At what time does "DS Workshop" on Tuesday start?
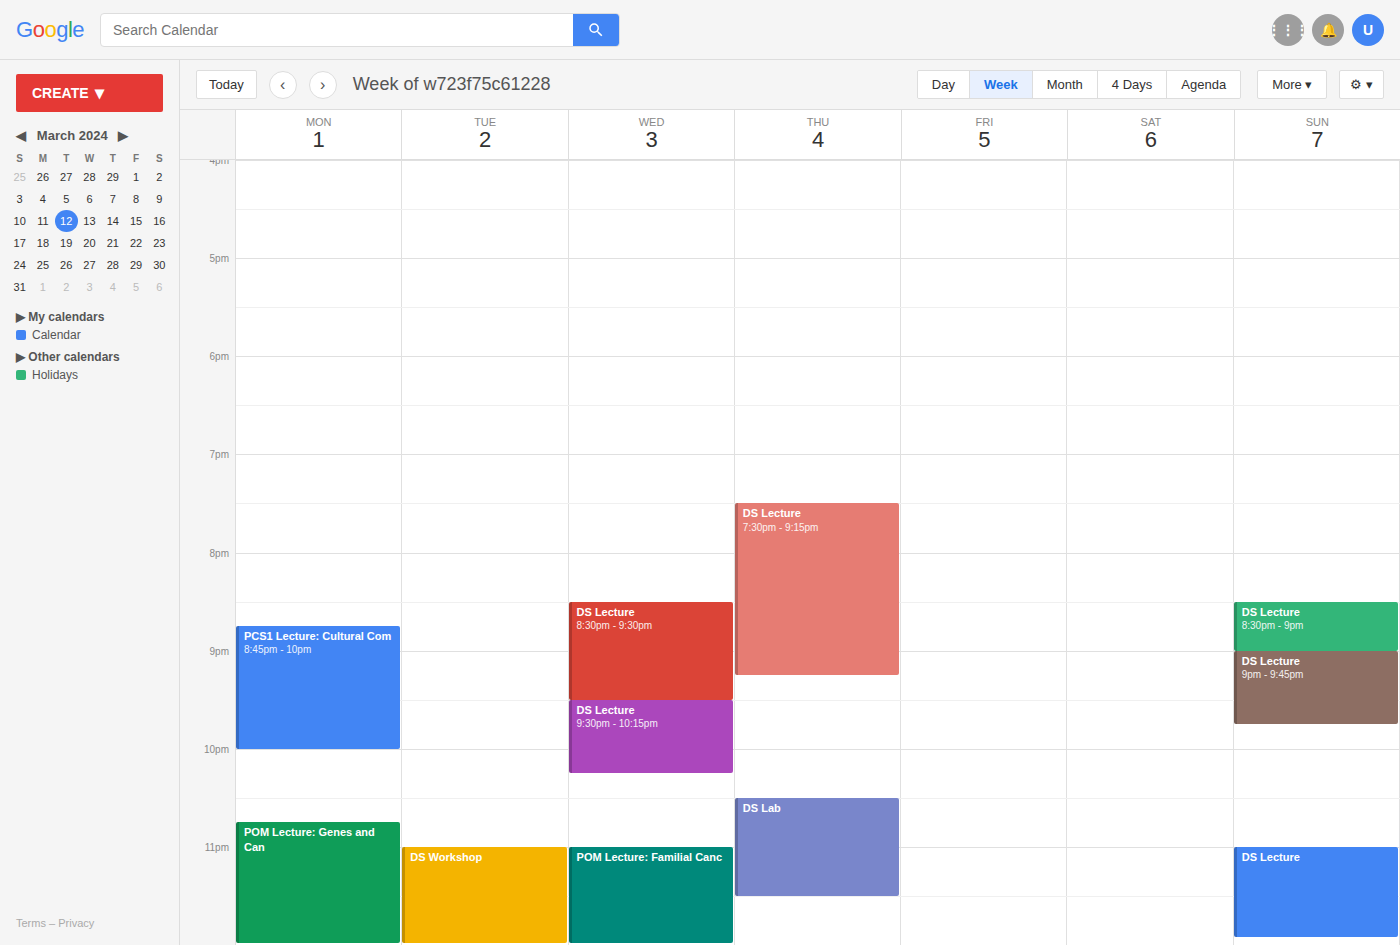
23:00